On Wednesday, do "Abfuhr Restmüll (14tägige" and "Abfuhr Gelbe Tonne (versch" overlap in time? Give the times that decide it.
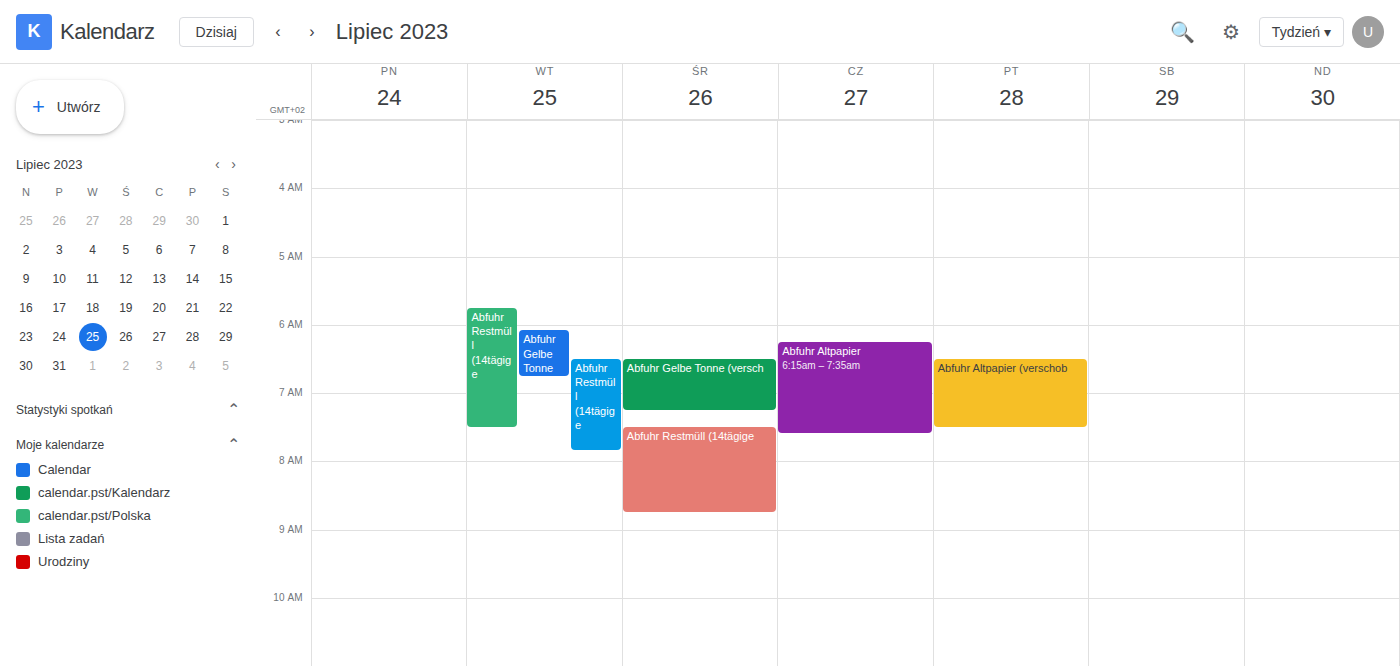
"Abfuhr Gelbe Tonne (versch" ends at 7:15 AM and "Abfuhr Restmüll (14tägige" starts at 7:30 AM -- no overlap.